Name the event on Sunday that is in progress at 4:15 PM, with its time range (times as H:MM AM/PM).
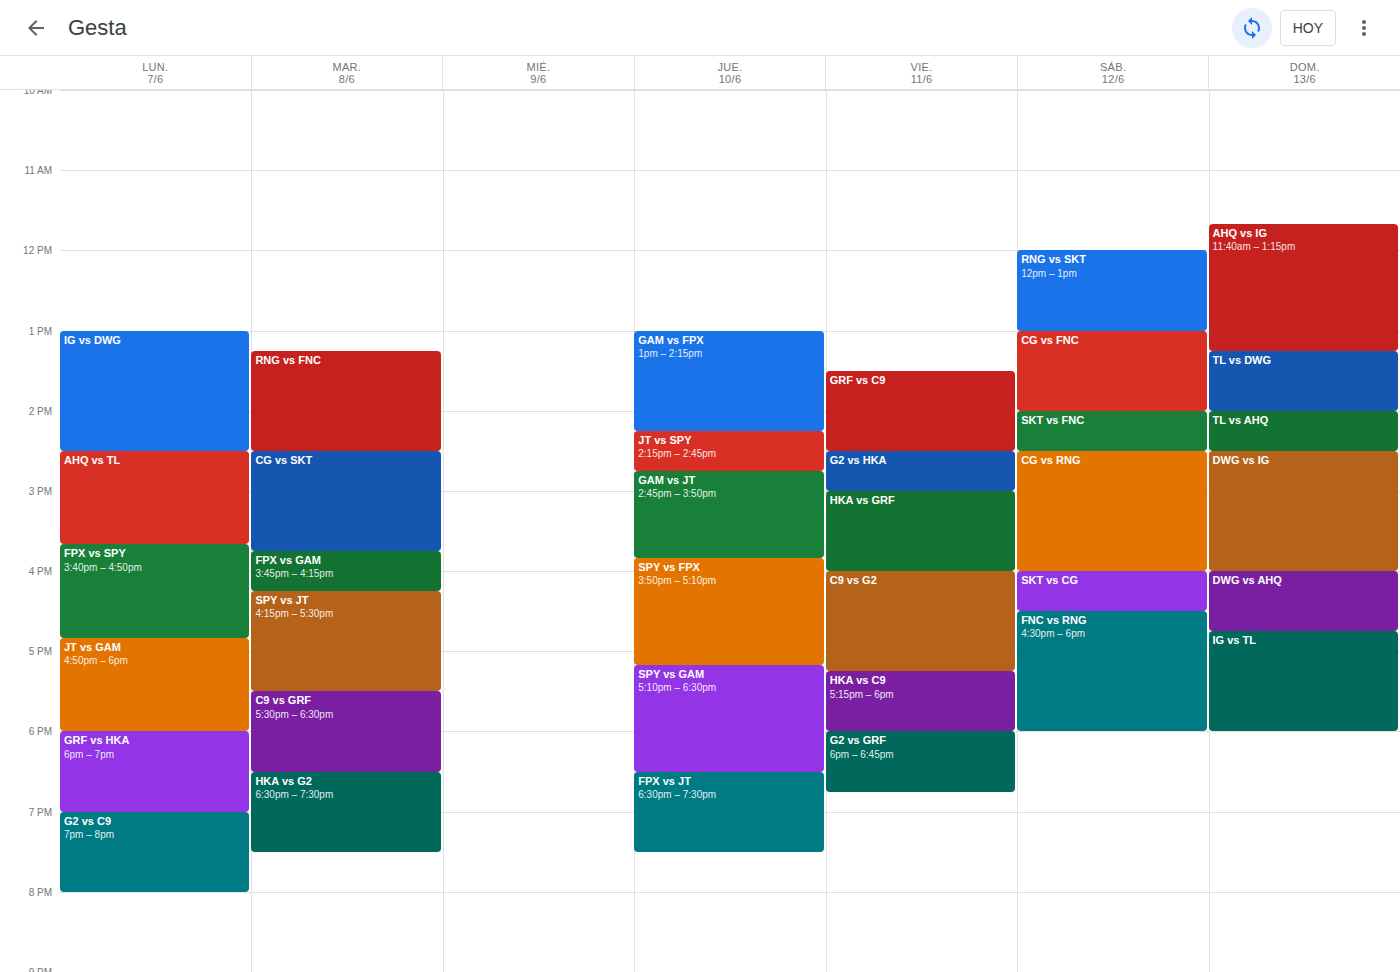
"DWG vs AHQ", 4:00 PM to 4:45 PM